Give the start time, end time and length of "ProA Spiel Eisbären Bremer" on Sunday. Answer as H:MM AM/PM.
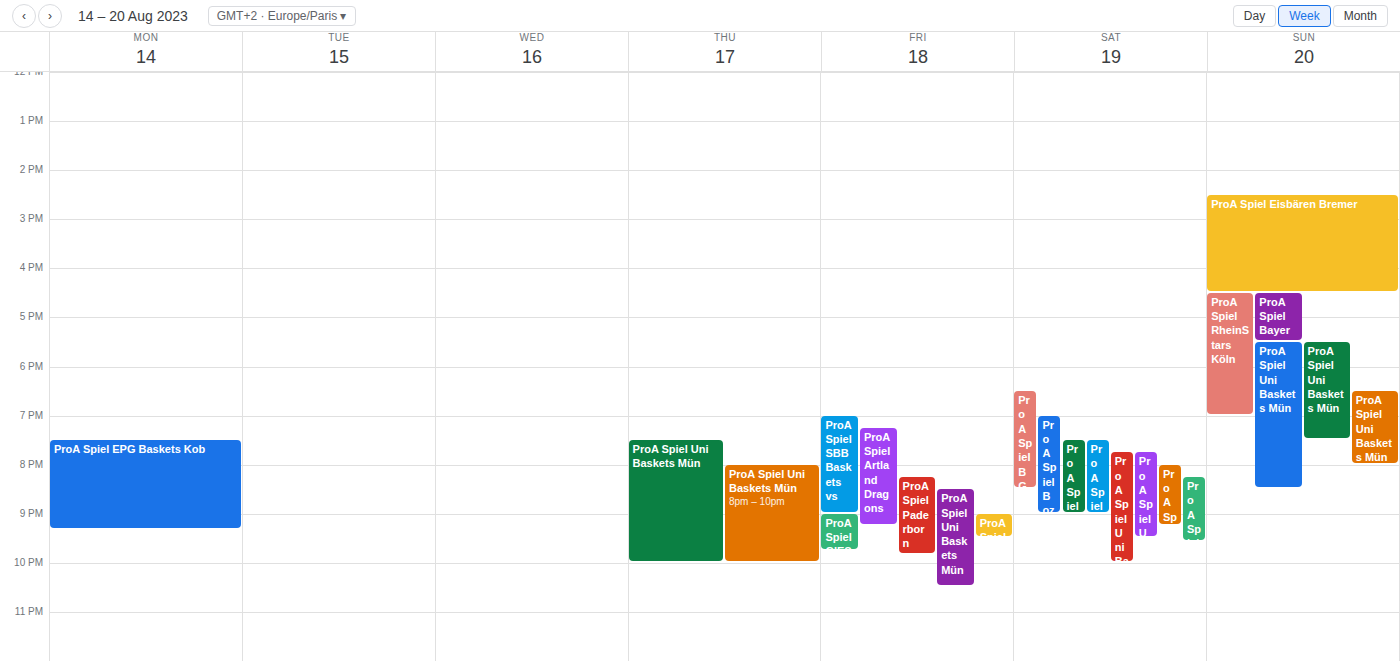
2:30 PM to 4:30 PM, 2 hours